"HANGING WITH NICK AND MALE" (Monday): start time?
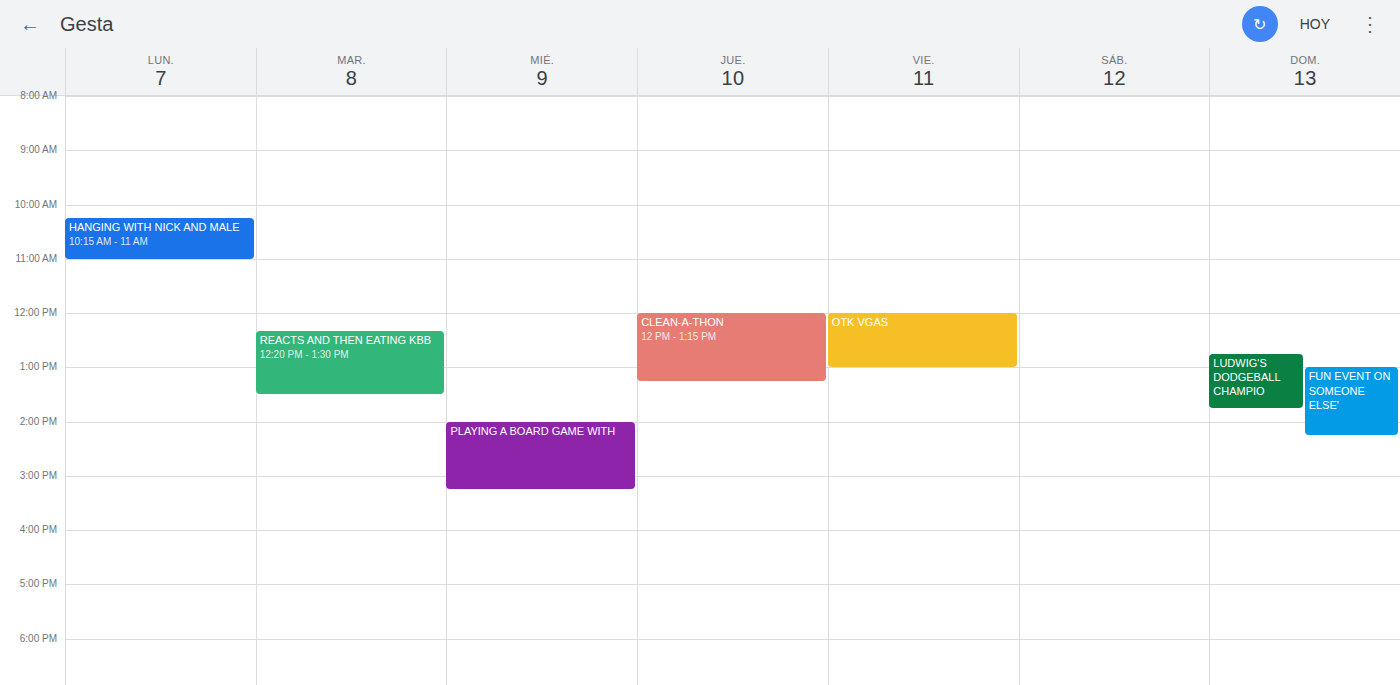
10:15 AM